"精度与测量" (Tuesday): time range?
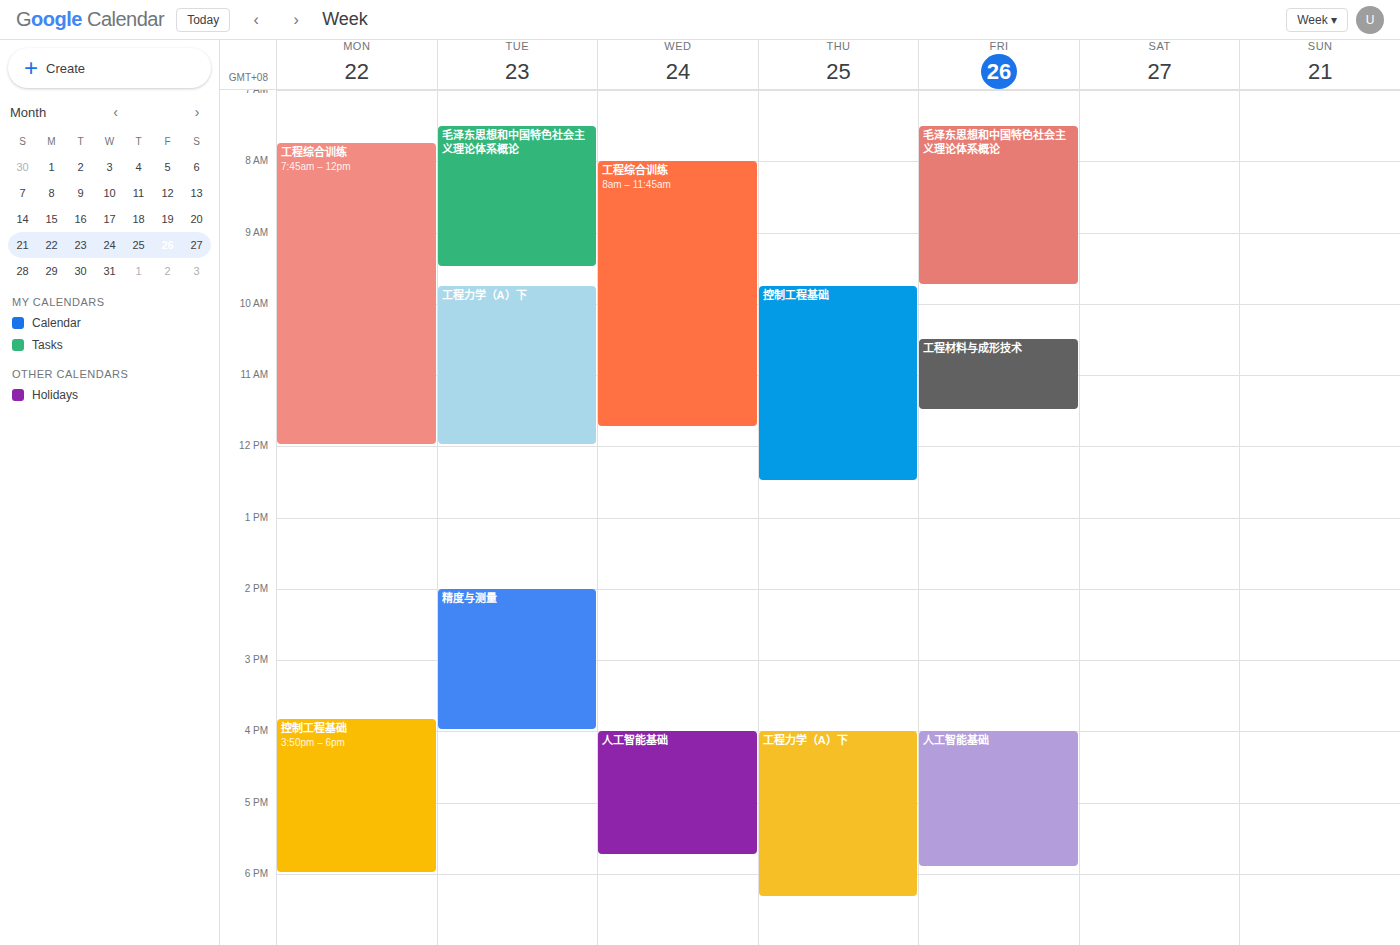
2:00 PM to 4:00 PM